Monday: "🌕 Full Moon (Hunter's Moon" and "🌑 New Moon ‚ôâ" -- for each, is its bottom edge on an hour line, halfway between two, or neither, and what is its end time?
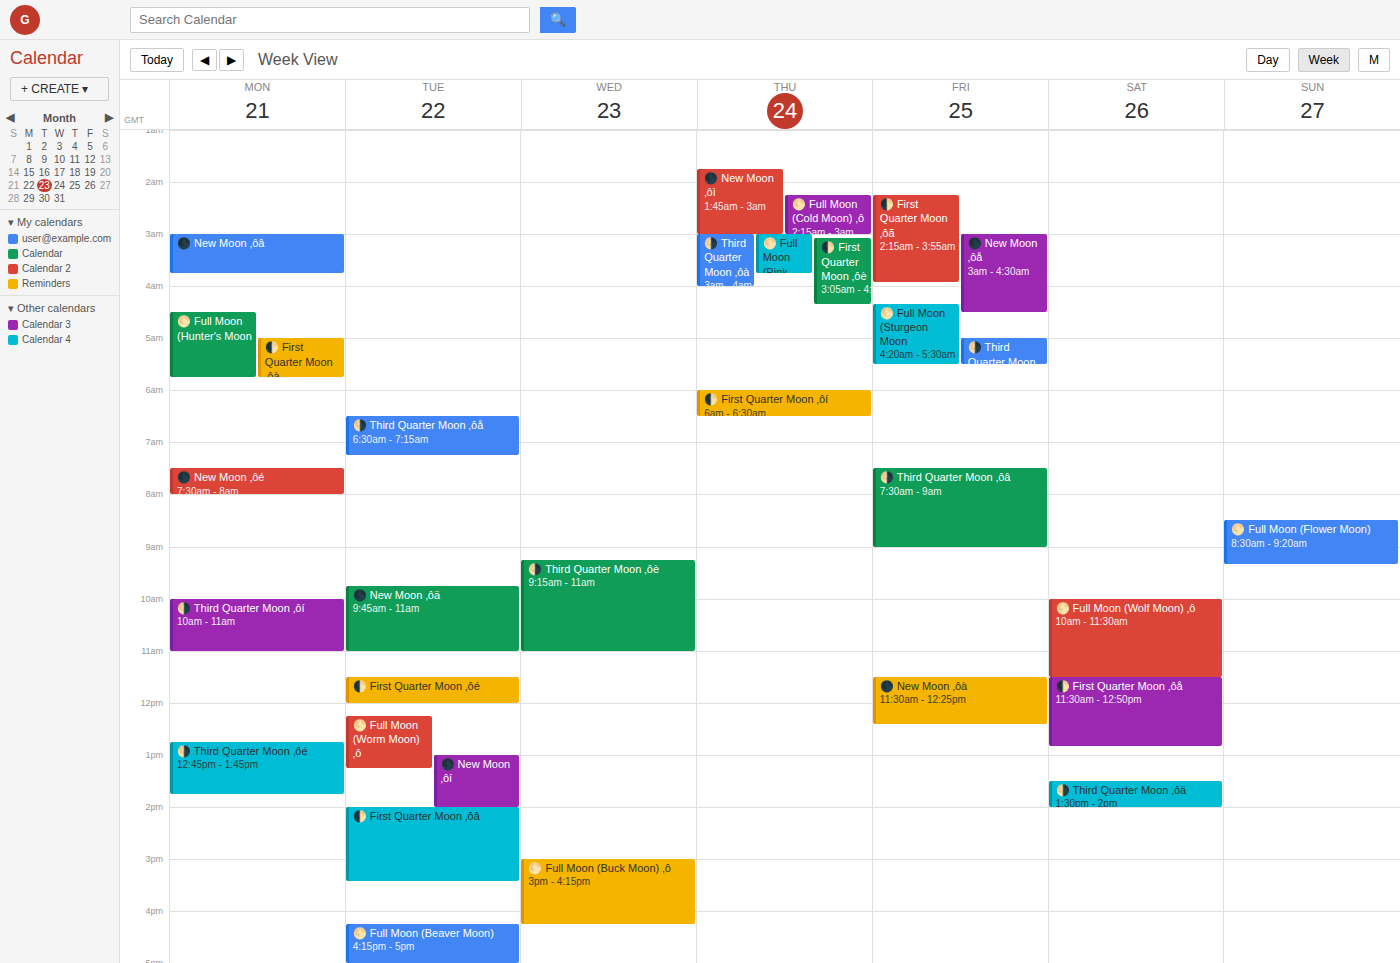
"🌕 Full Moon (Hunter's Moon": 05:45, neither: three quarters of the way from the 05:00 line to the 06:00 line. "🌑 New Moon ‚ôâ": 03:45, neither: three quarters of the way from the 03:00 line to the 04:00 line.